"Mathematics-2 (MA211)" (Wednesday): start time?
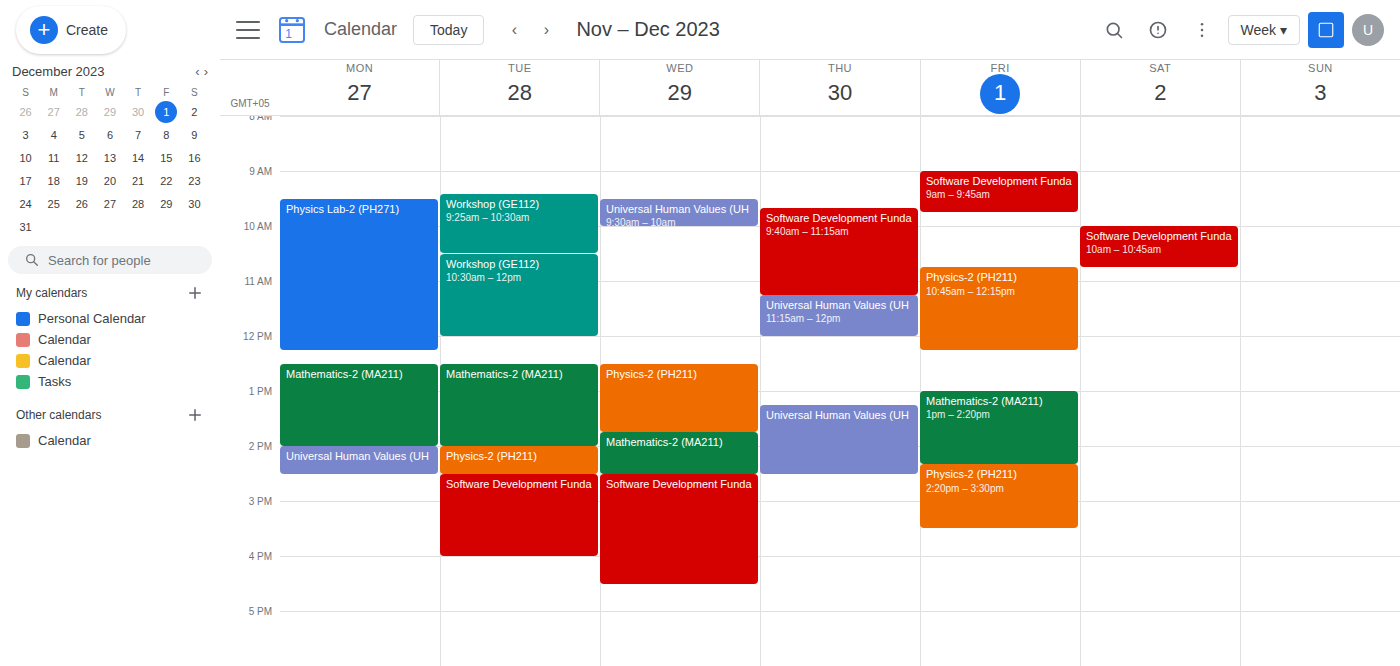
1:45 PM